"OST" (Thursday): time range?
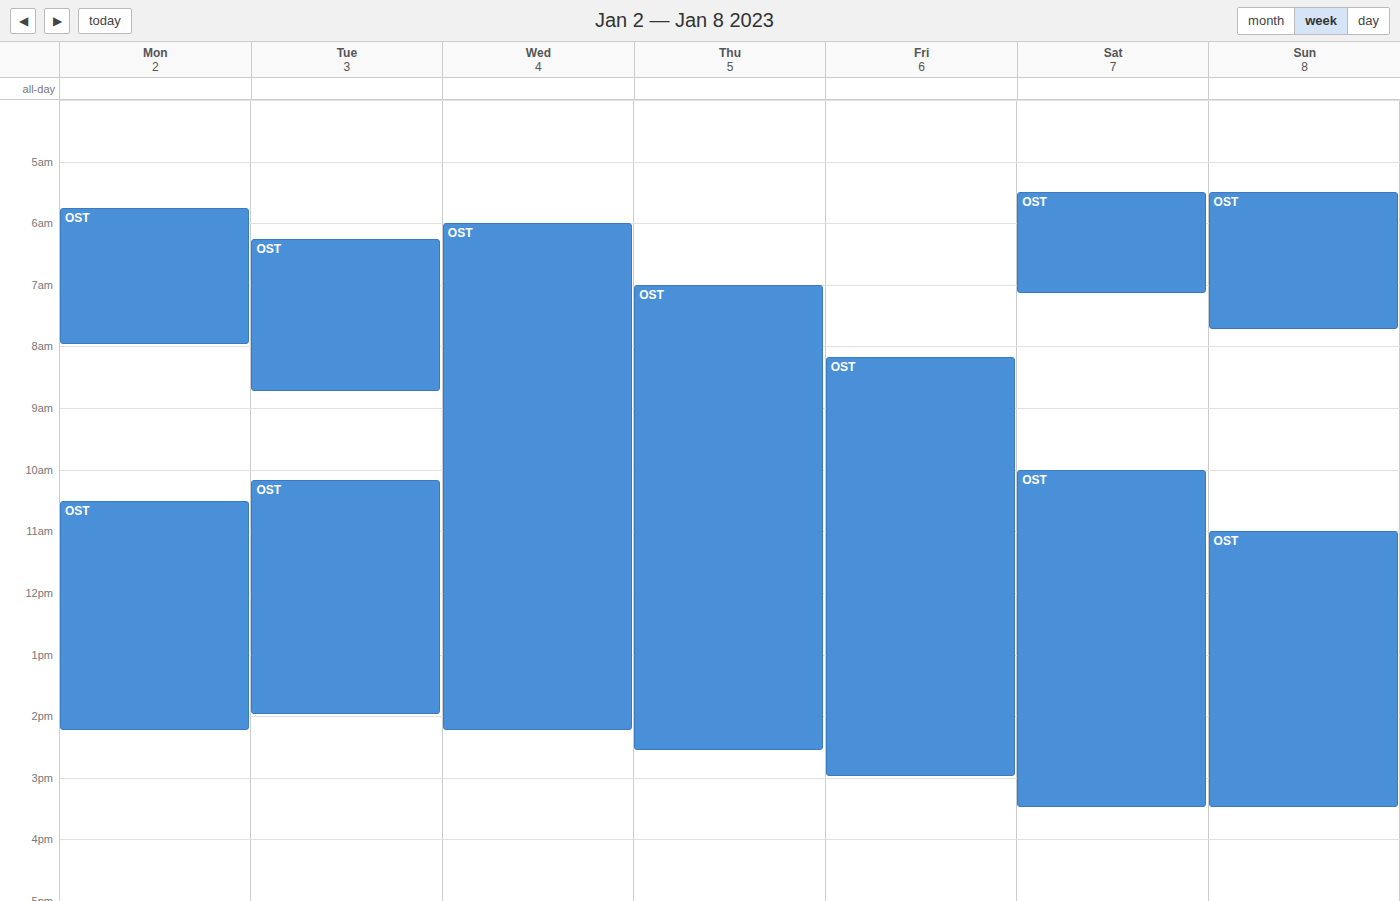
7:00 AM to 2:35 PM